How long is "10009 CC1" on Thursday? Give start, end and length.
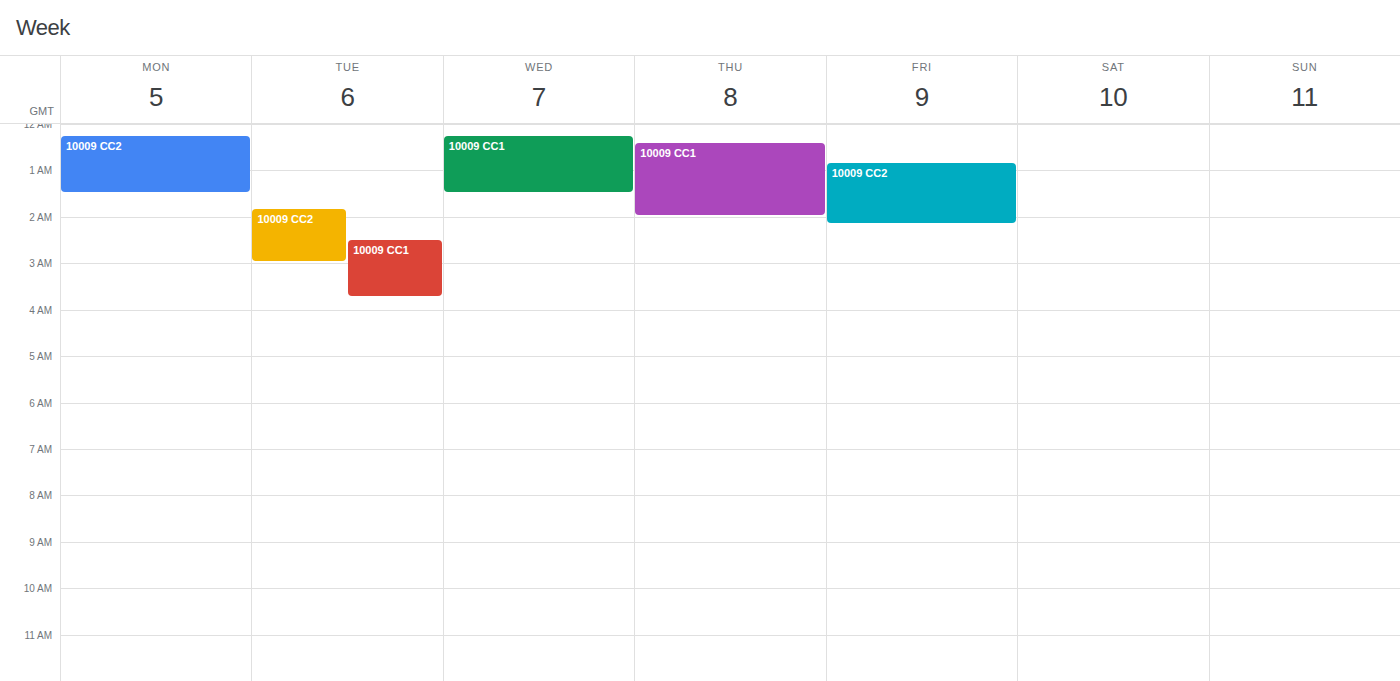
12:25 AM to 2:00 AM, 1 hour 35 minutes